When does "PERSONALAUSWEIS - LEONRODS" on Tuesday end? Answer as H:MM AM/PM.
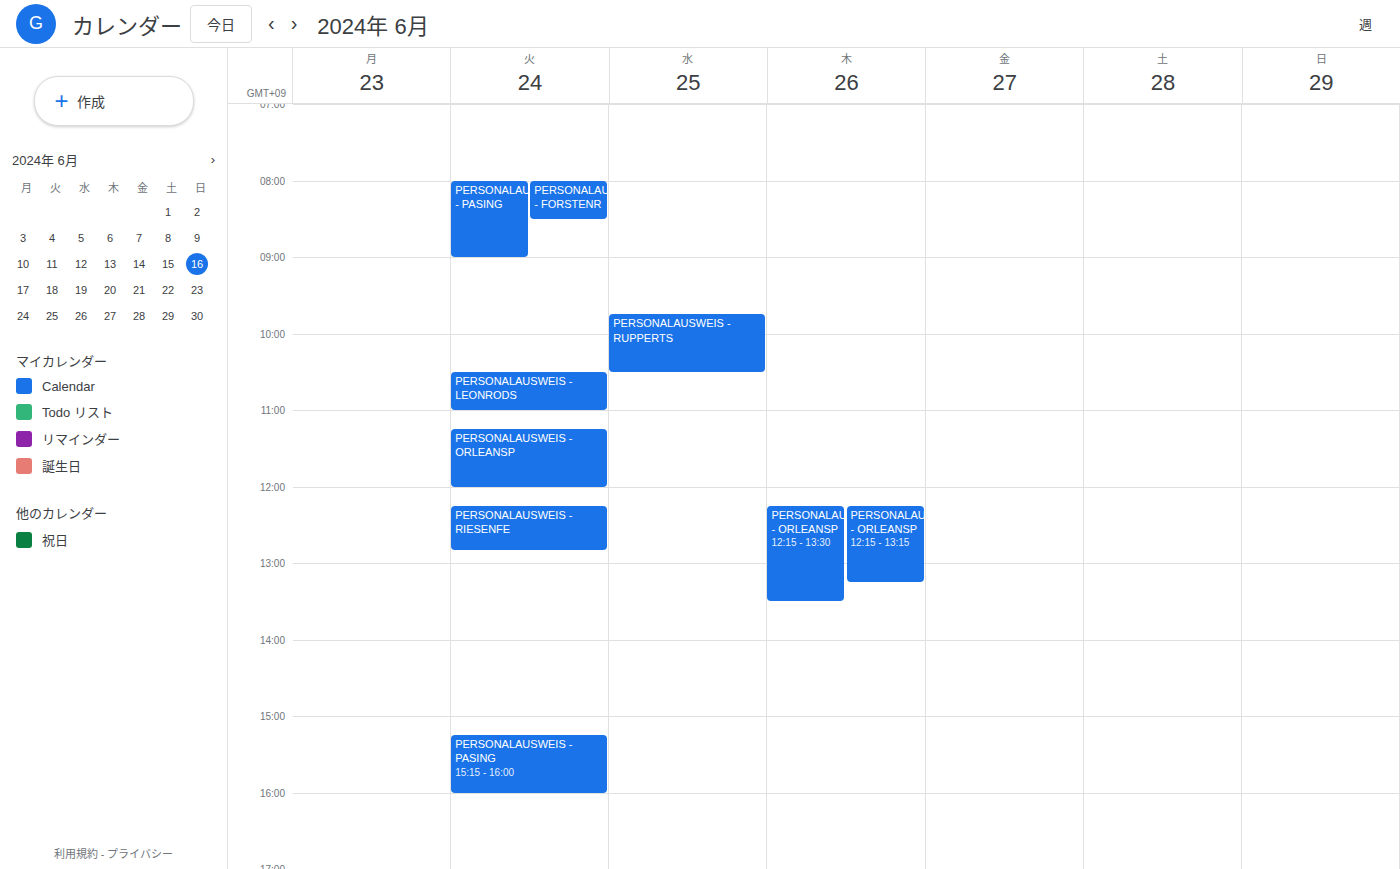
11:00 AM